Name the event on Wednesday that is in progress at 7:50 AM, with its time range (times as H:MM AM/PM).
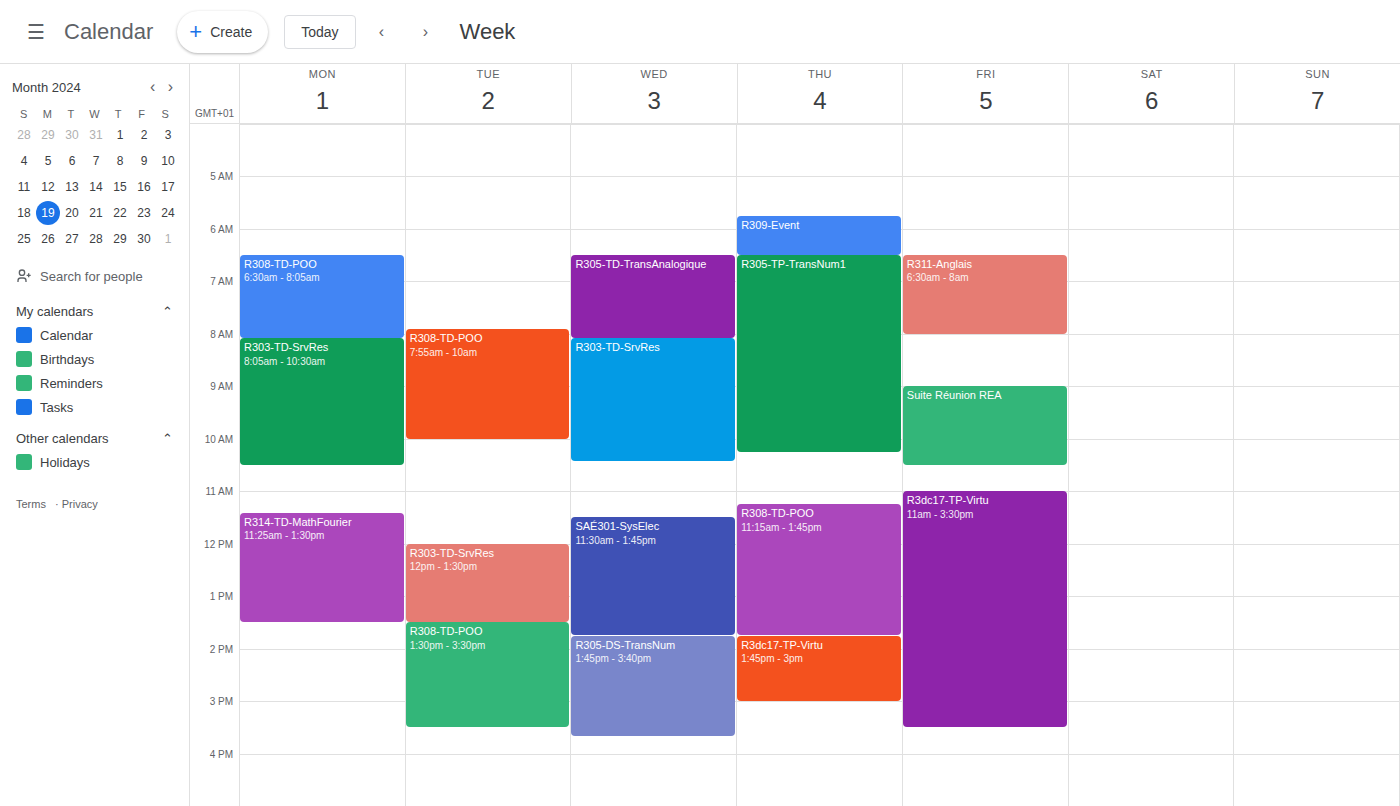
"R305-TD-TransAnalogique", 6:30 AM to 8:05 AM